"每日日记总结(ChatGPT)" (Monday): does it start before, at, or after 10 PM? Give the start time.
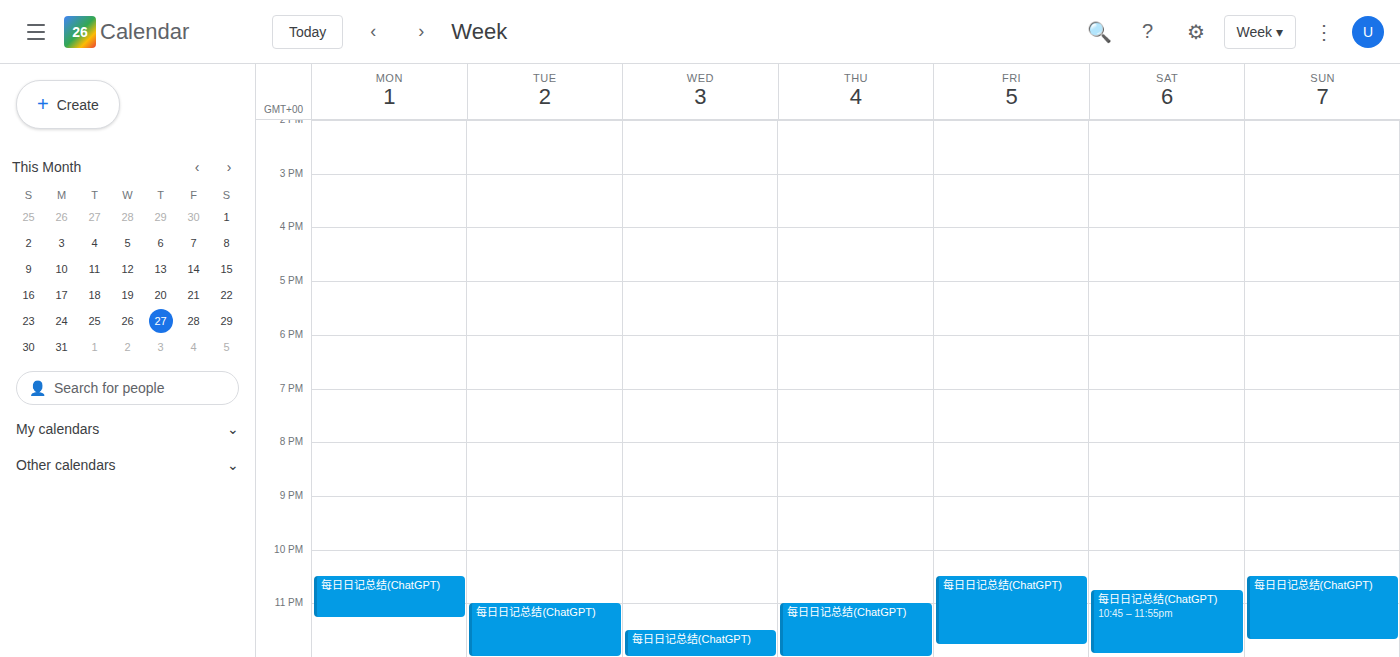
10:30 PM -- after 10 PM, 30 minutes below the 10 PM line.